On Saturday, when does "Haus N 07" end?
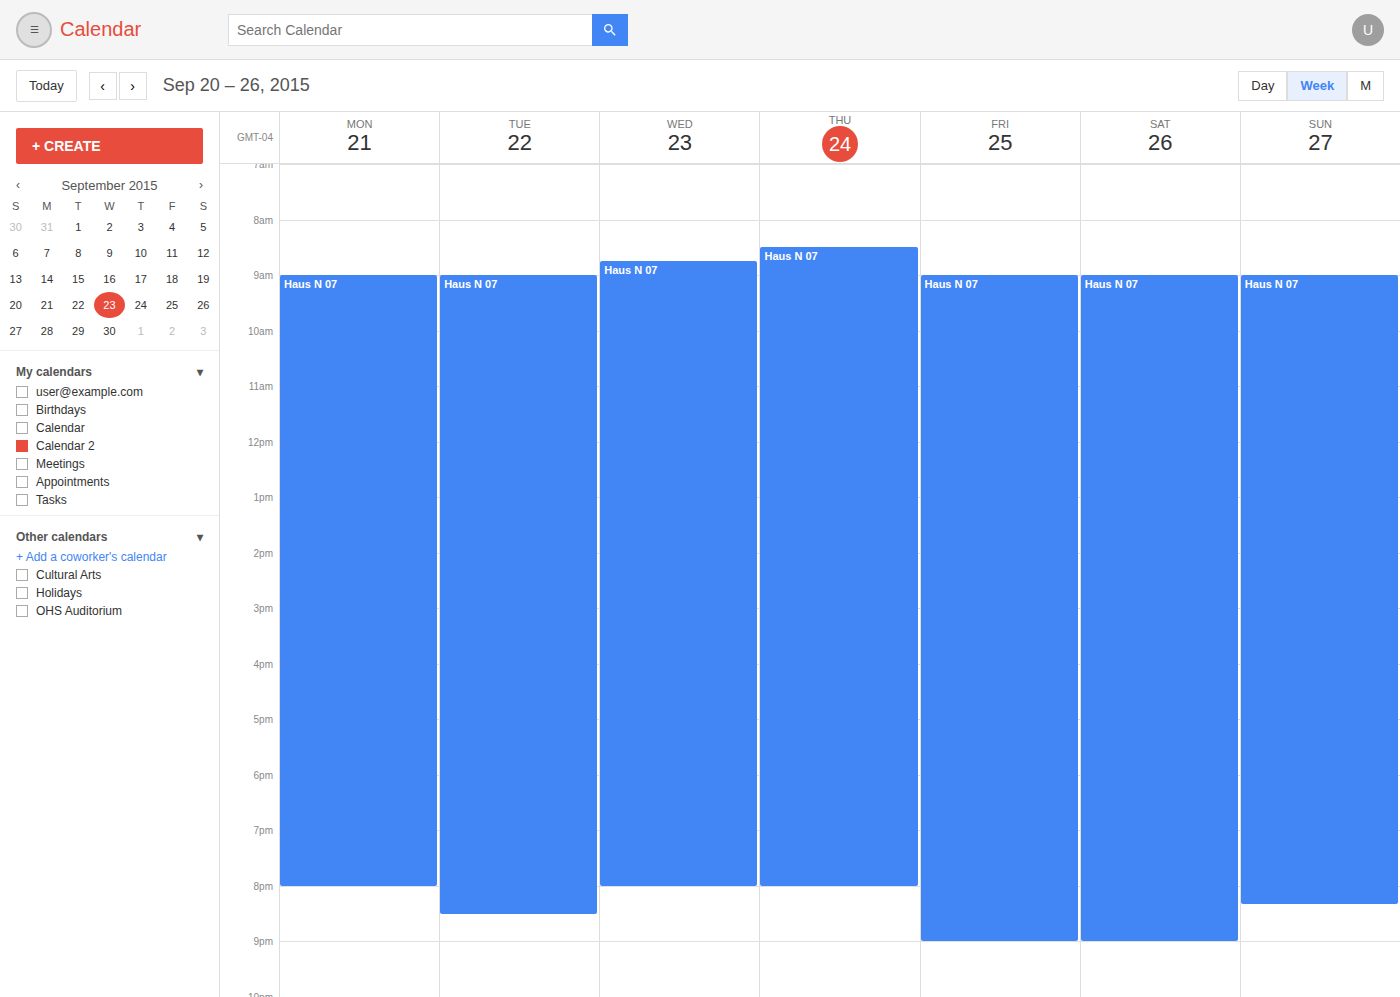
9:00 PM